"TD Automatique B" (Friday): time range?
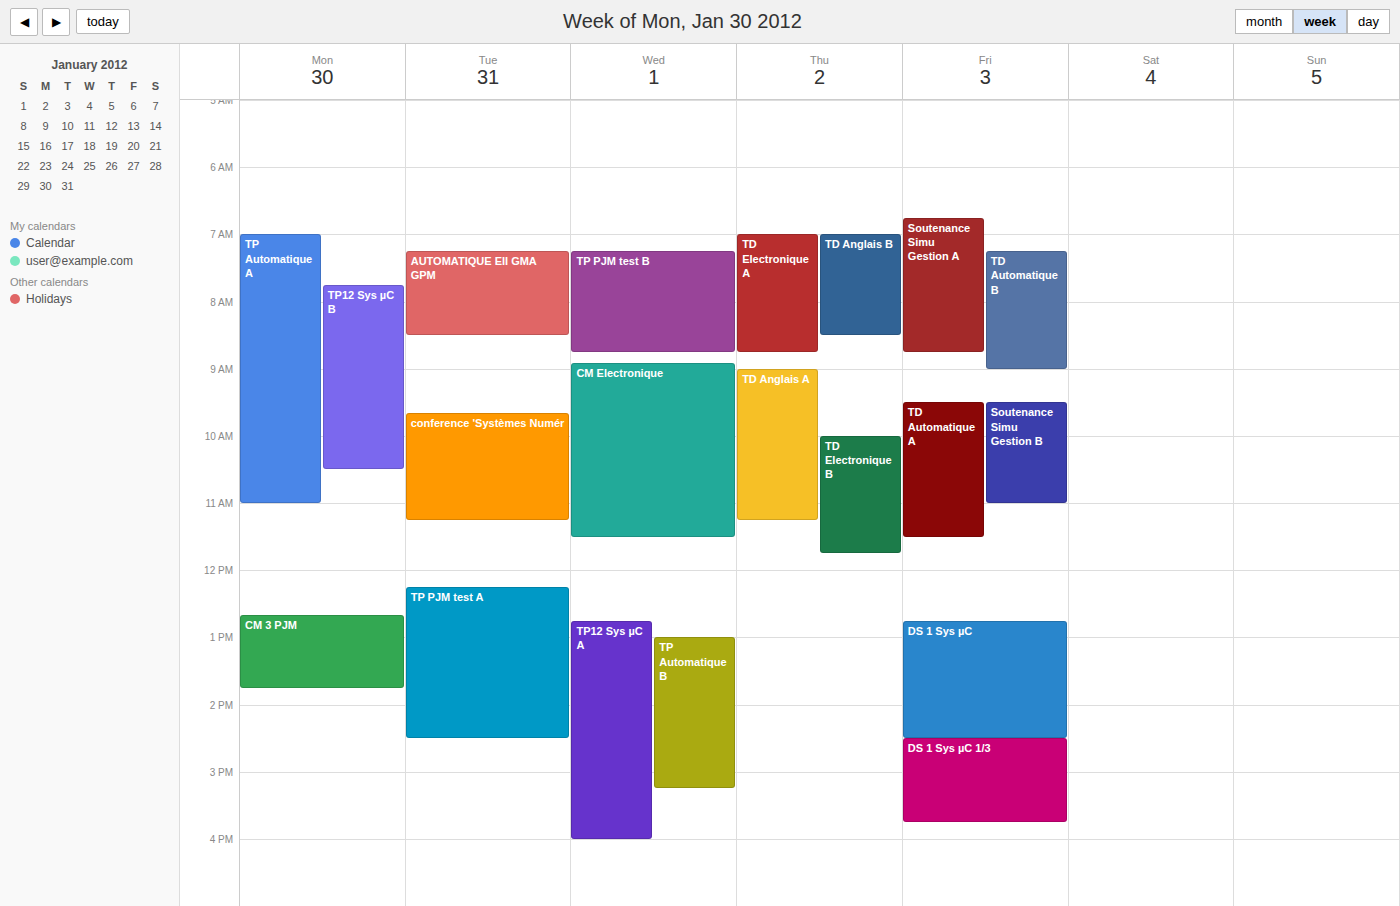
7:15 AM to 9:00 AM